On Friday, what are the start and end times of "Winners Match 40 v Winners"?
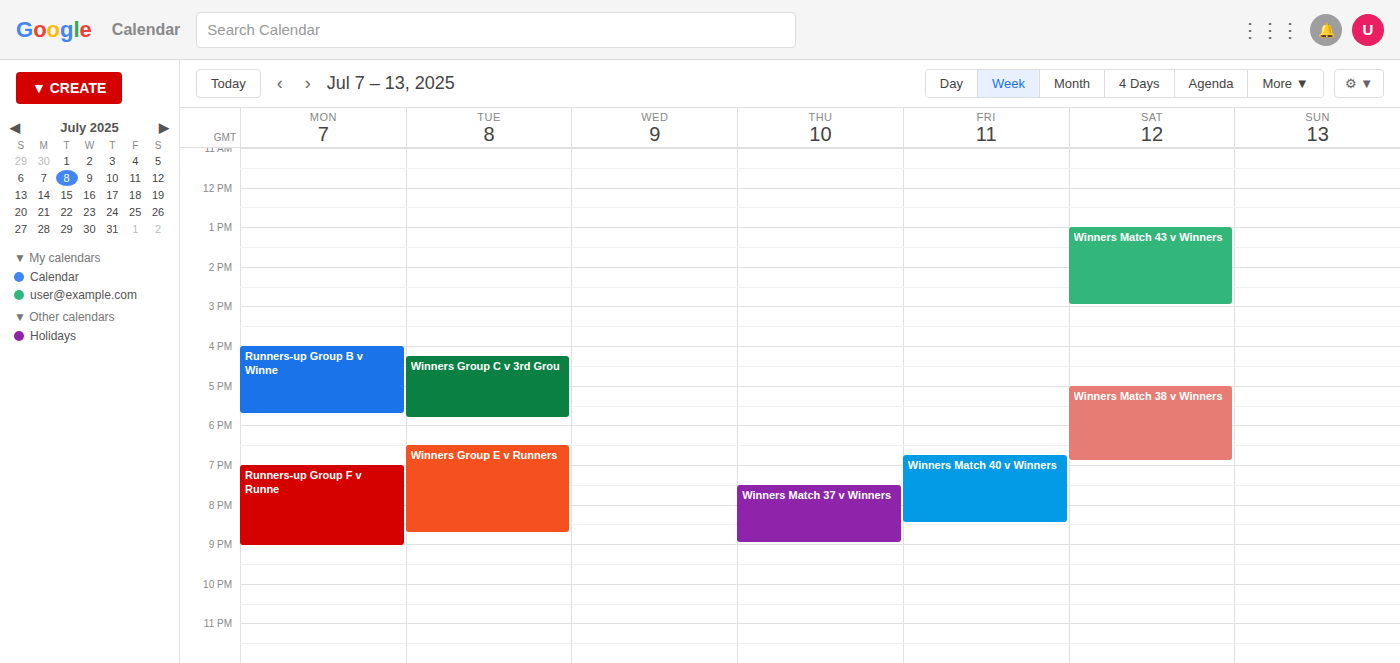
6:45 PM to 8:30 PM